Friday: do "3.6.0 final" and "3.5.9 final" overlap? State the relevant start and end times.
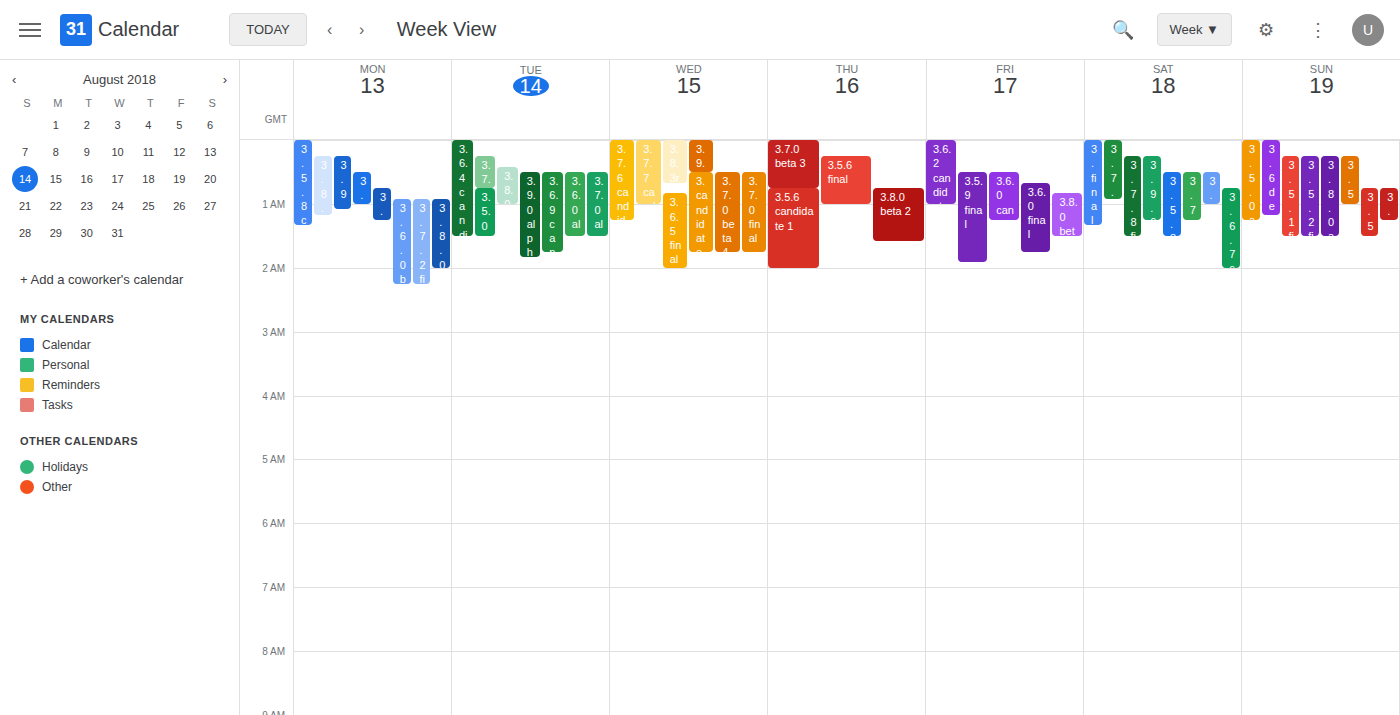
"3.6.0 final" runs 12:40 AM to 1:45 AM, inside "3.5.9 final" -- they overlap.